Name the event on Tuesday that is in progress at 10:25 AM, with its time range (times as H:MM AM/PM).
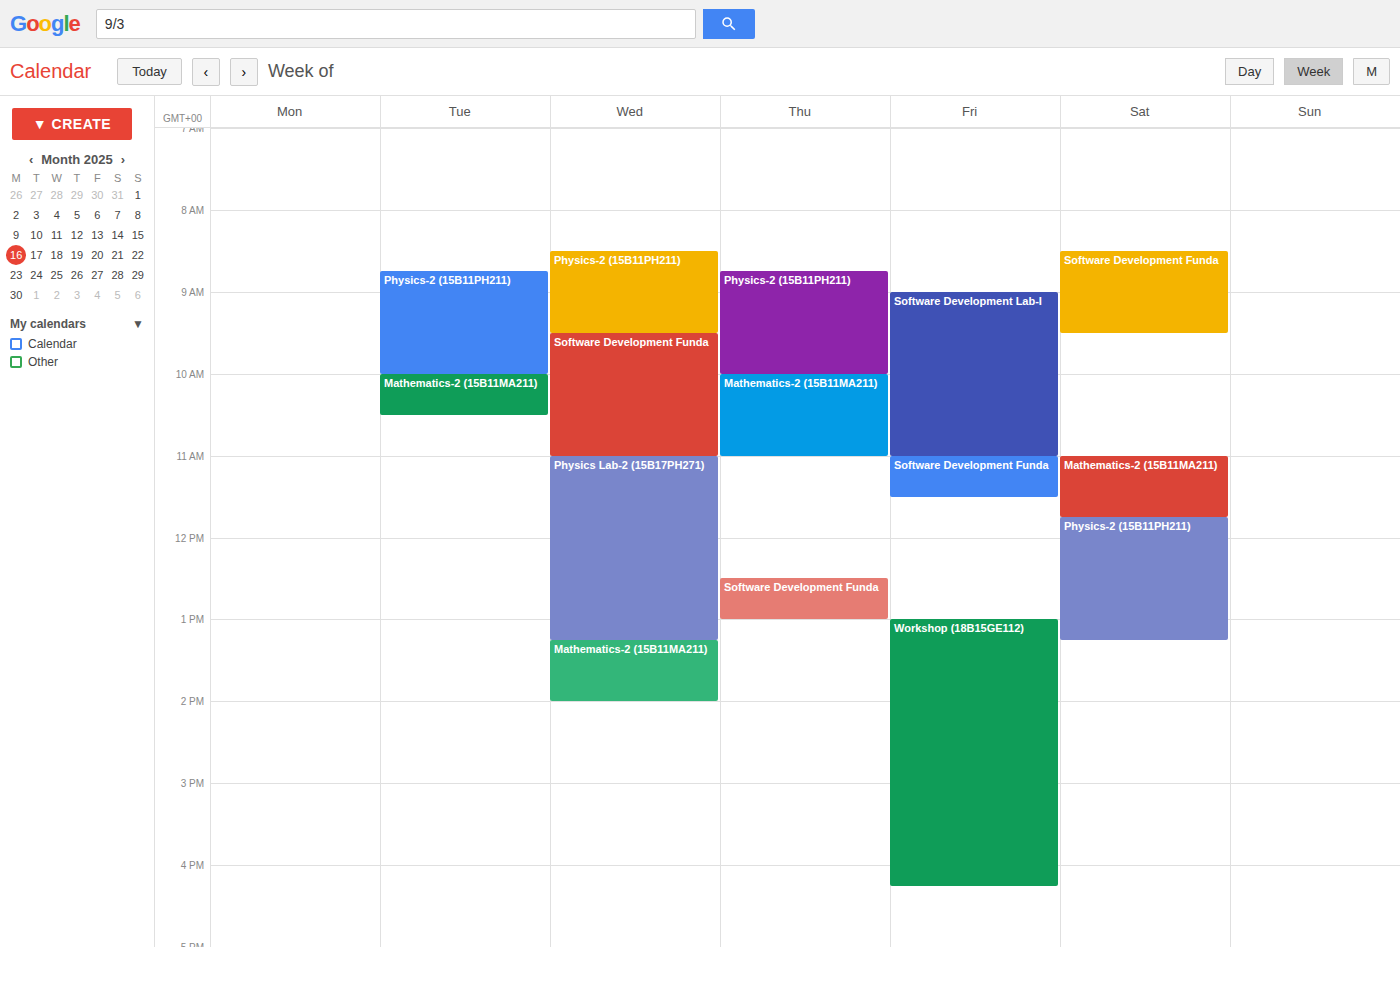
"Mathematics-2 (15B11MA211)", 10:00 AM to 10:30 AM